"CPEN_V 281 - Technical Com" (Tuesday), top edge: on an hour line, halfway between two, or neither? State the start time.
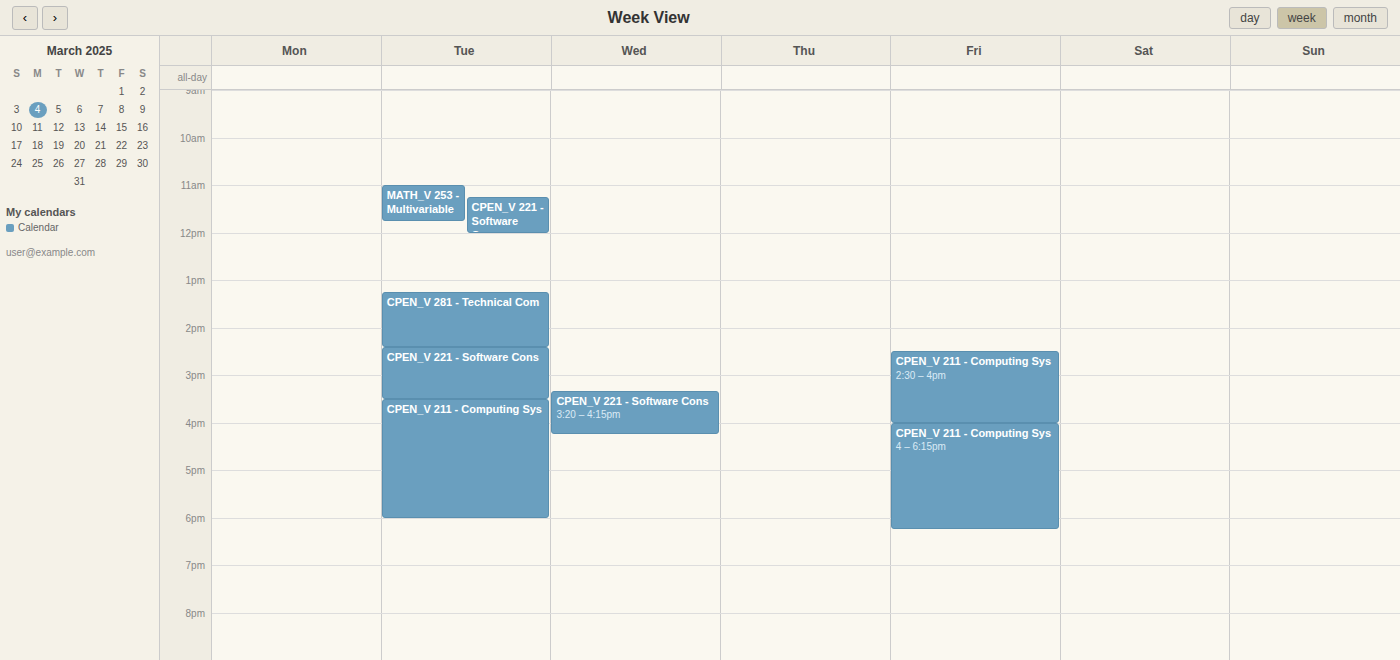
13:15 -- neither: a quarter of the way from the 13:00 line to the 14:00 line.